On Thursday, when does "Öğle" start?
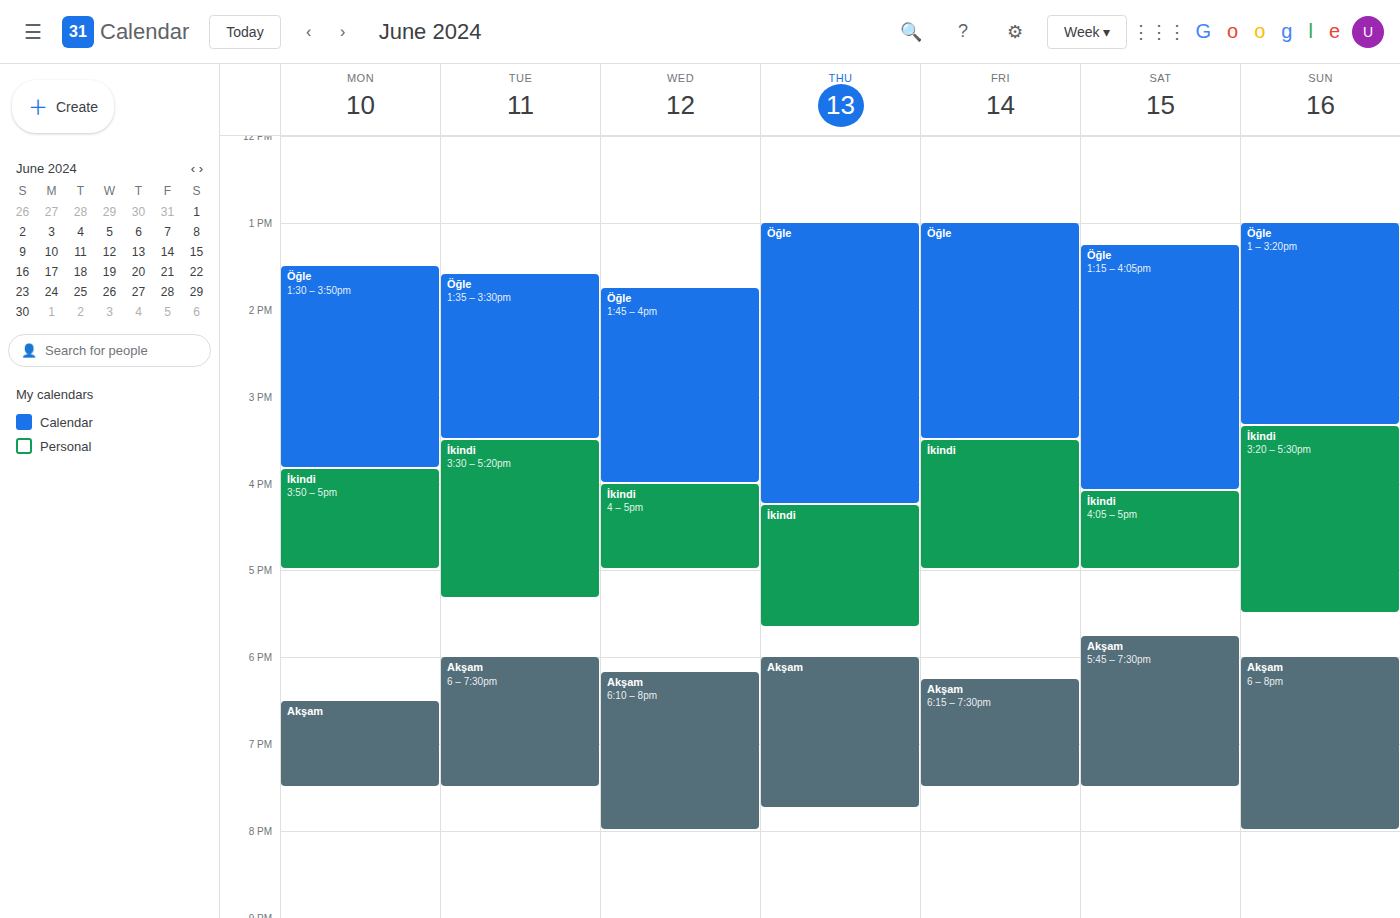
1:00 PM